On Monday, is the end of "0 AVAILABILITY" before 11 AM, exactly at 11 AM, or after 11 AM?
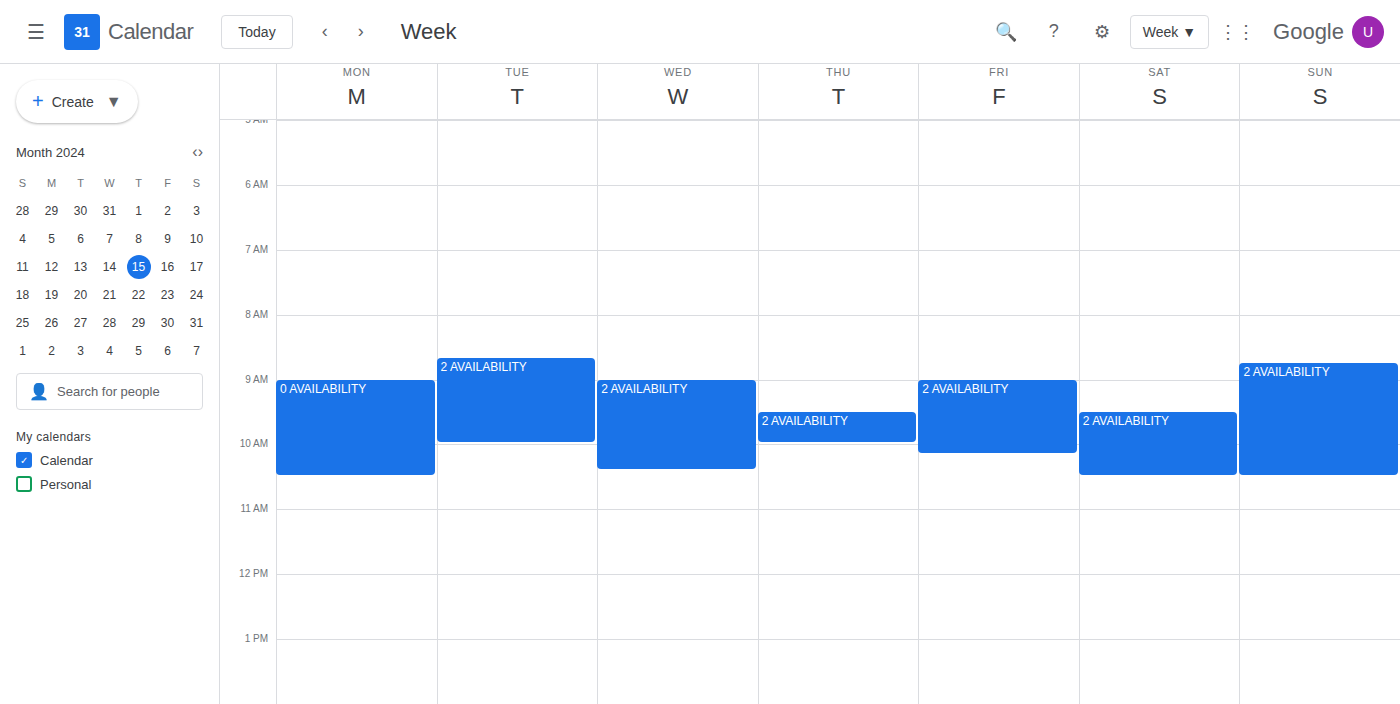
10:30 AM -- before 11 AM, 30 minutes above the 11 AM line.